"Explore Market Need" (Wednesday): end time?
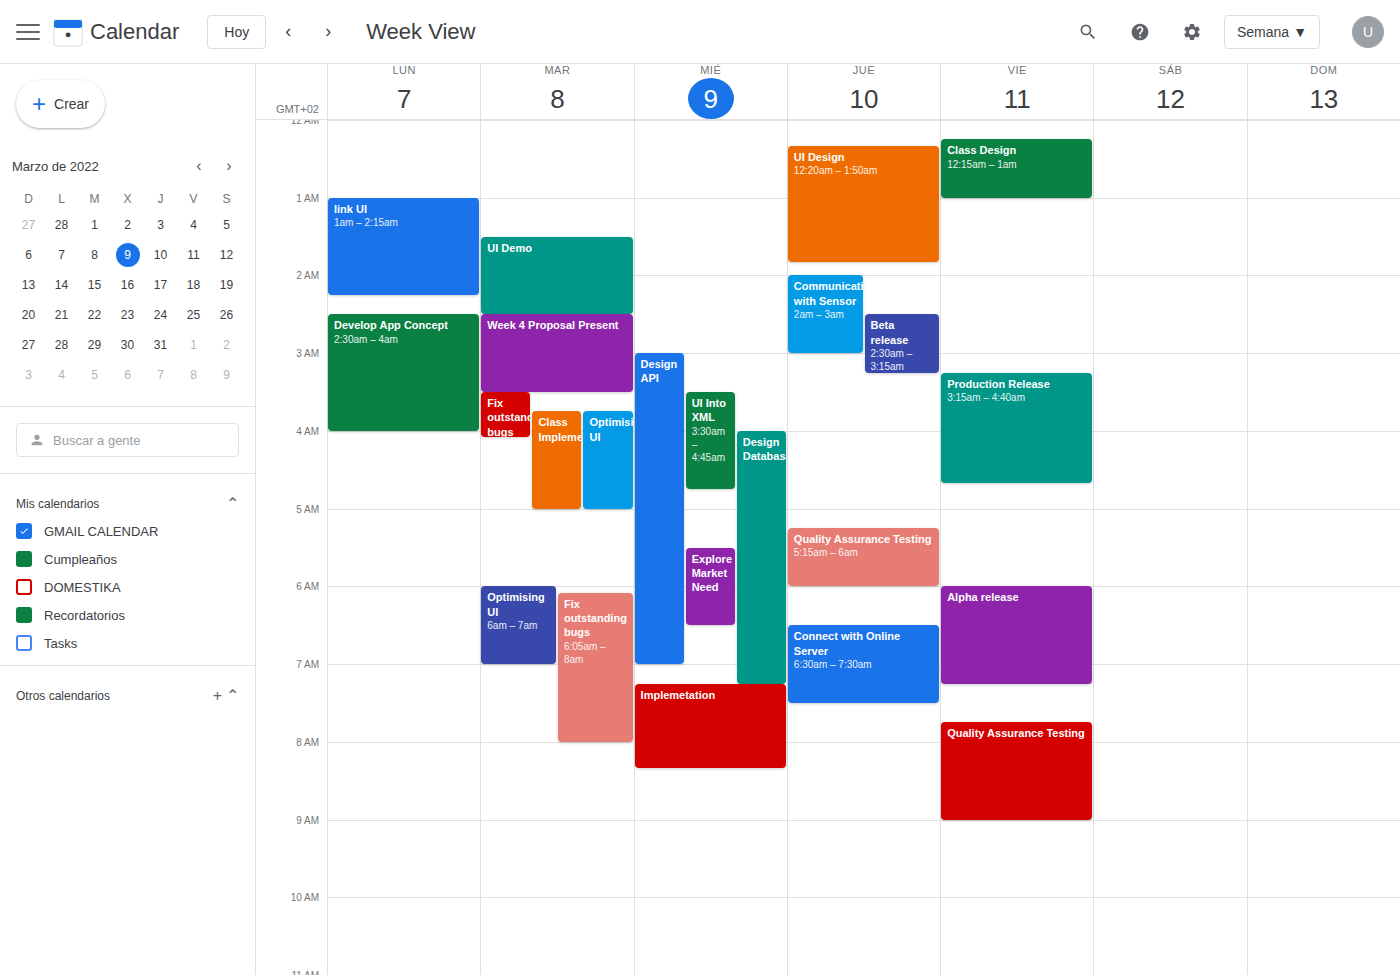
6:30 AM